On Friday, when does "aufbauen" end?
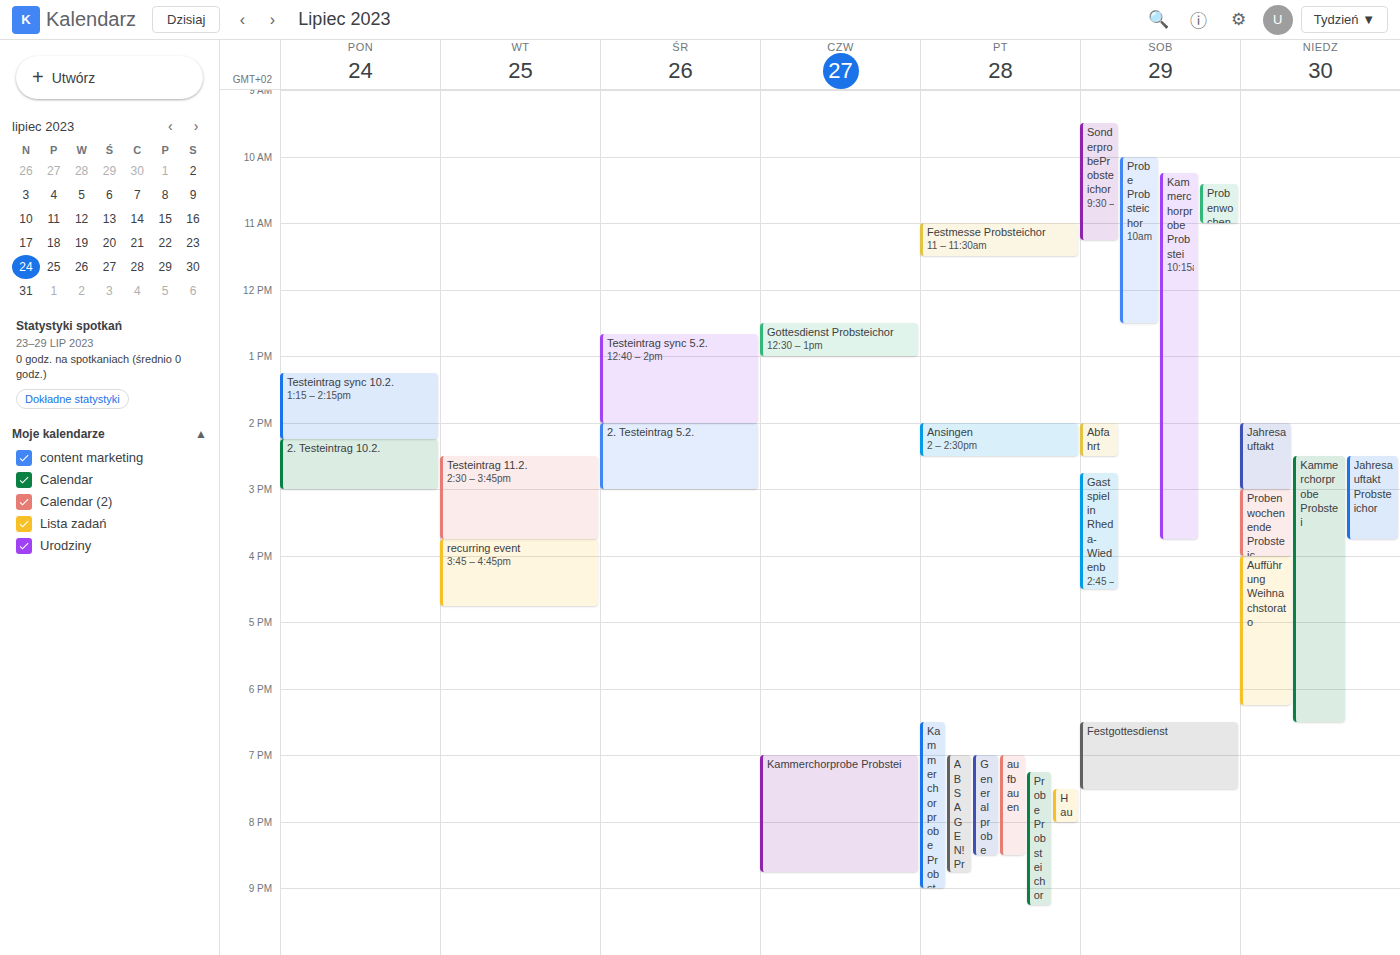
8:30 PM